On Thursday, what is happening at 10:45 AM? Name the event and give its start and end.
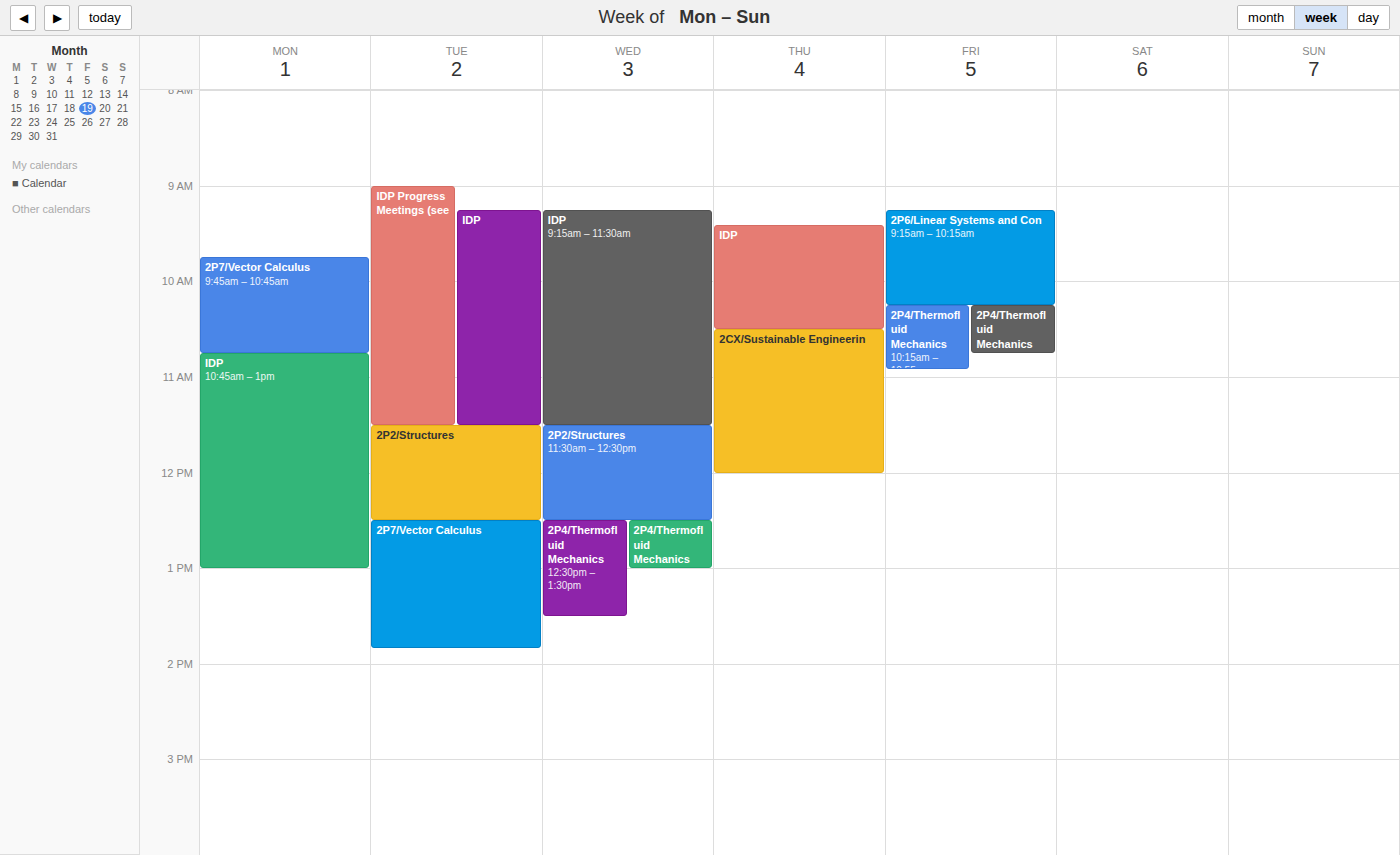
"2CX/Sustainable Engineerin", 10:30 AM to 12:00 PM